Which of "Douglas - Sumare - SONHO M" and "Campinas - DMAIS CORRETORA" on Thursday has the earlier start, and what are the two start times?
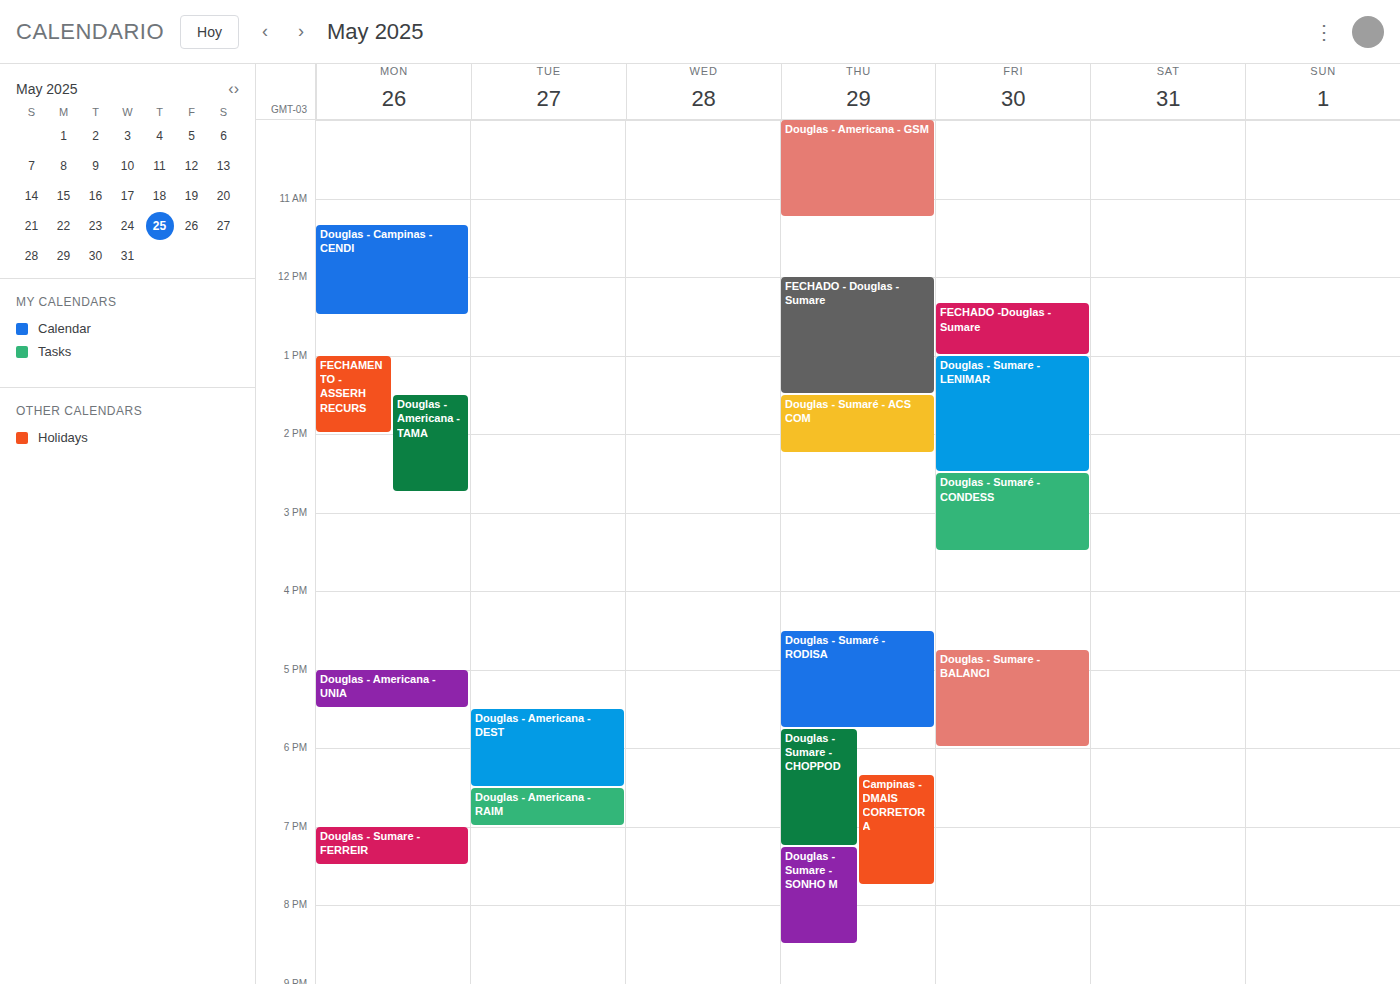
"Campinas - DMAIS CORRETORA" 6:20 PM; "Douglas - Sumare - SONHO M" 7:15 PM.